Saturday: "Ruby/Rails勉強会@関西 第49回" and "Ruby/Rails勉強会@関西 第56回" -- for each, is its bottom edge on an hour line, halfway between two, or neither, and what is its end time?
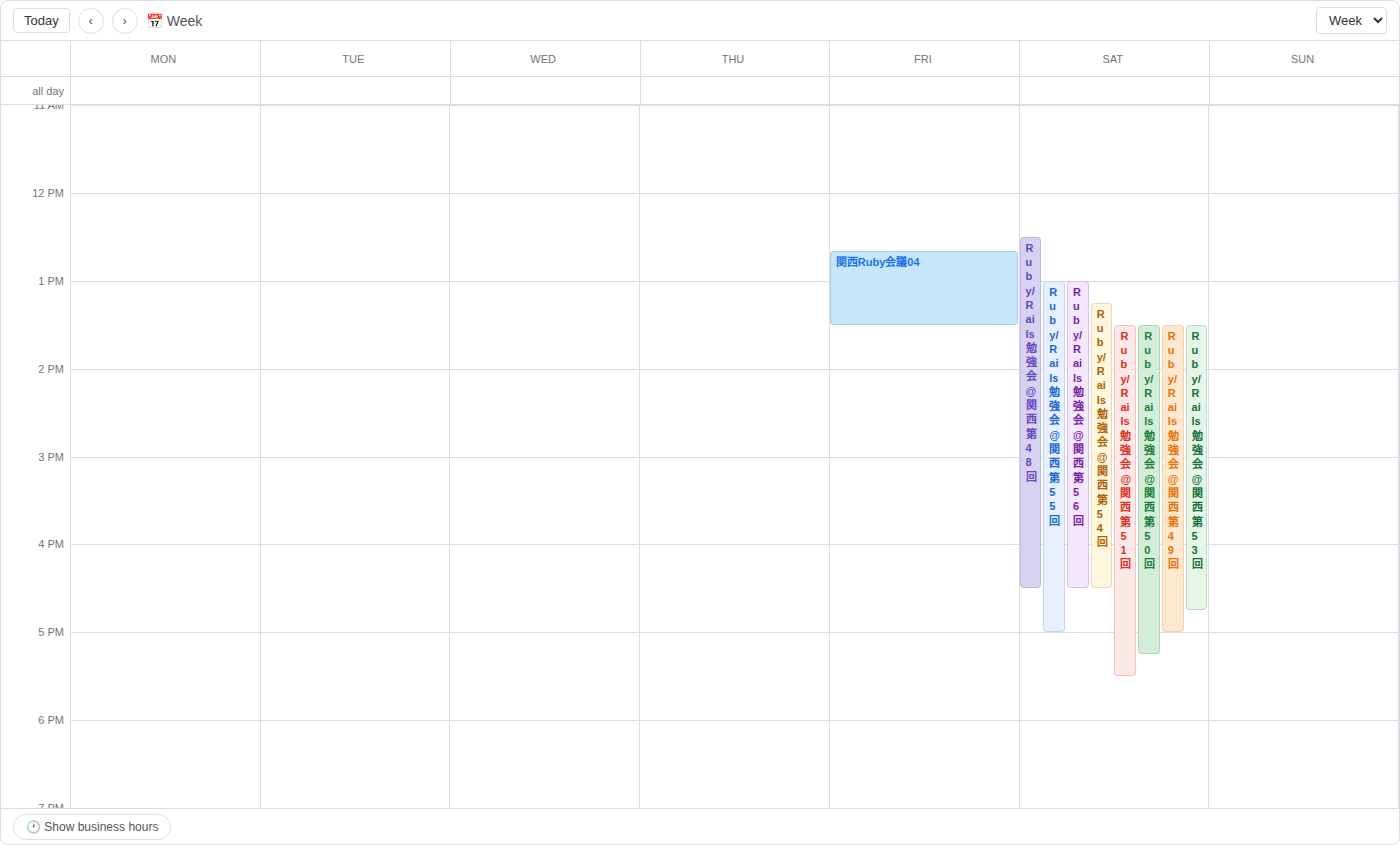
"Ruby/Rails勉強会@関西 第49回": 5:00 PM, exactly on the 5 PM line. "Ruby/Rails勉強会@関西 第56回": 4:30 PM, halfway between the 4 PM and 5 PM lines.